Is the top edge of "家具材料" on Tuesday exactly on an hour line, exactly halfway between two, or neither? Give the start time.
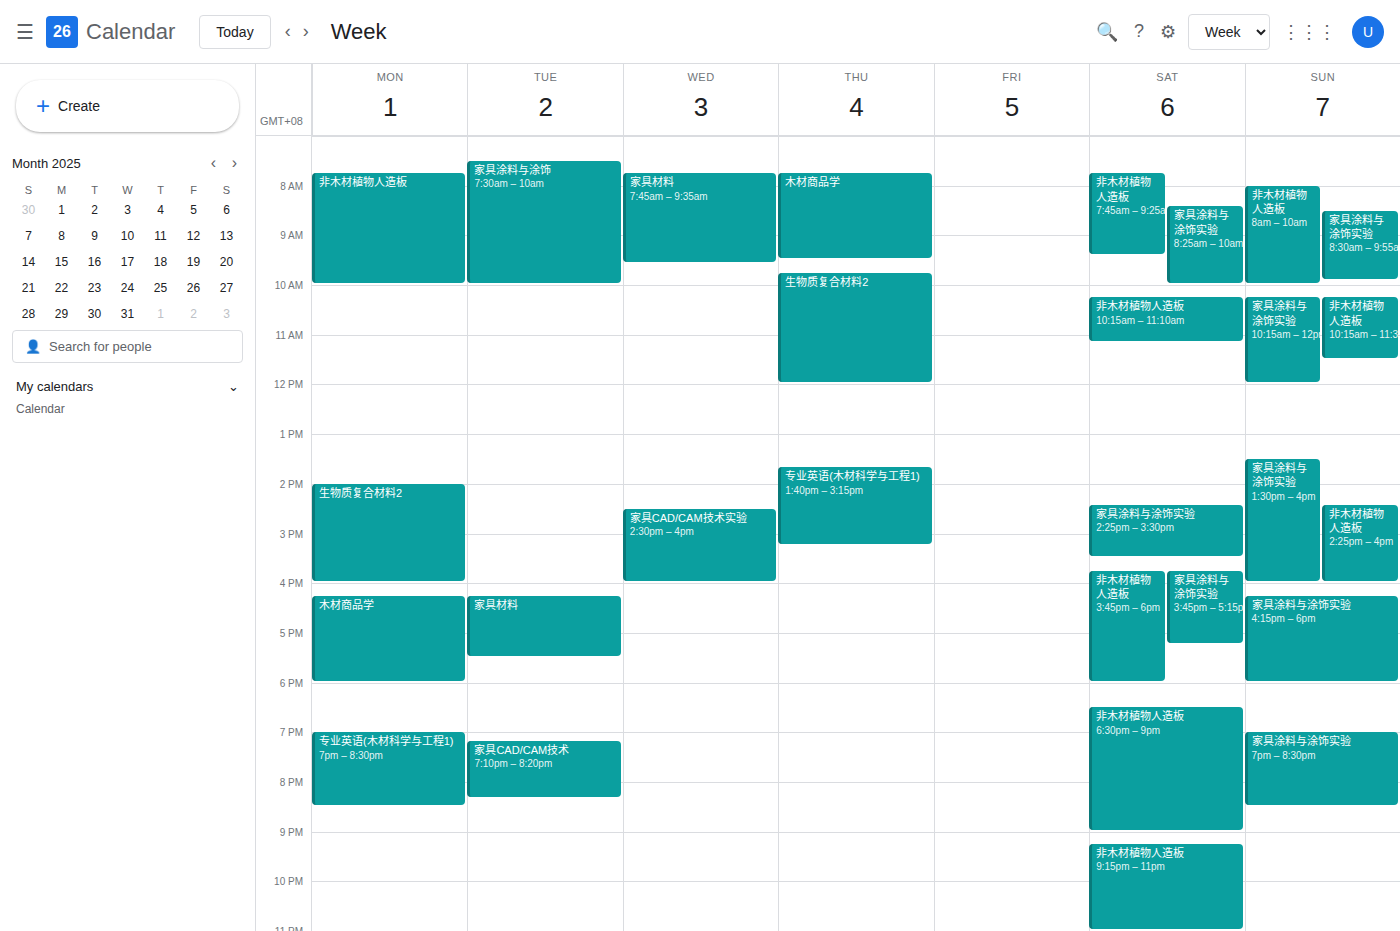
4:15 PM -- neither: a quarter of the way from the 4 PM line to the 5 PM line.